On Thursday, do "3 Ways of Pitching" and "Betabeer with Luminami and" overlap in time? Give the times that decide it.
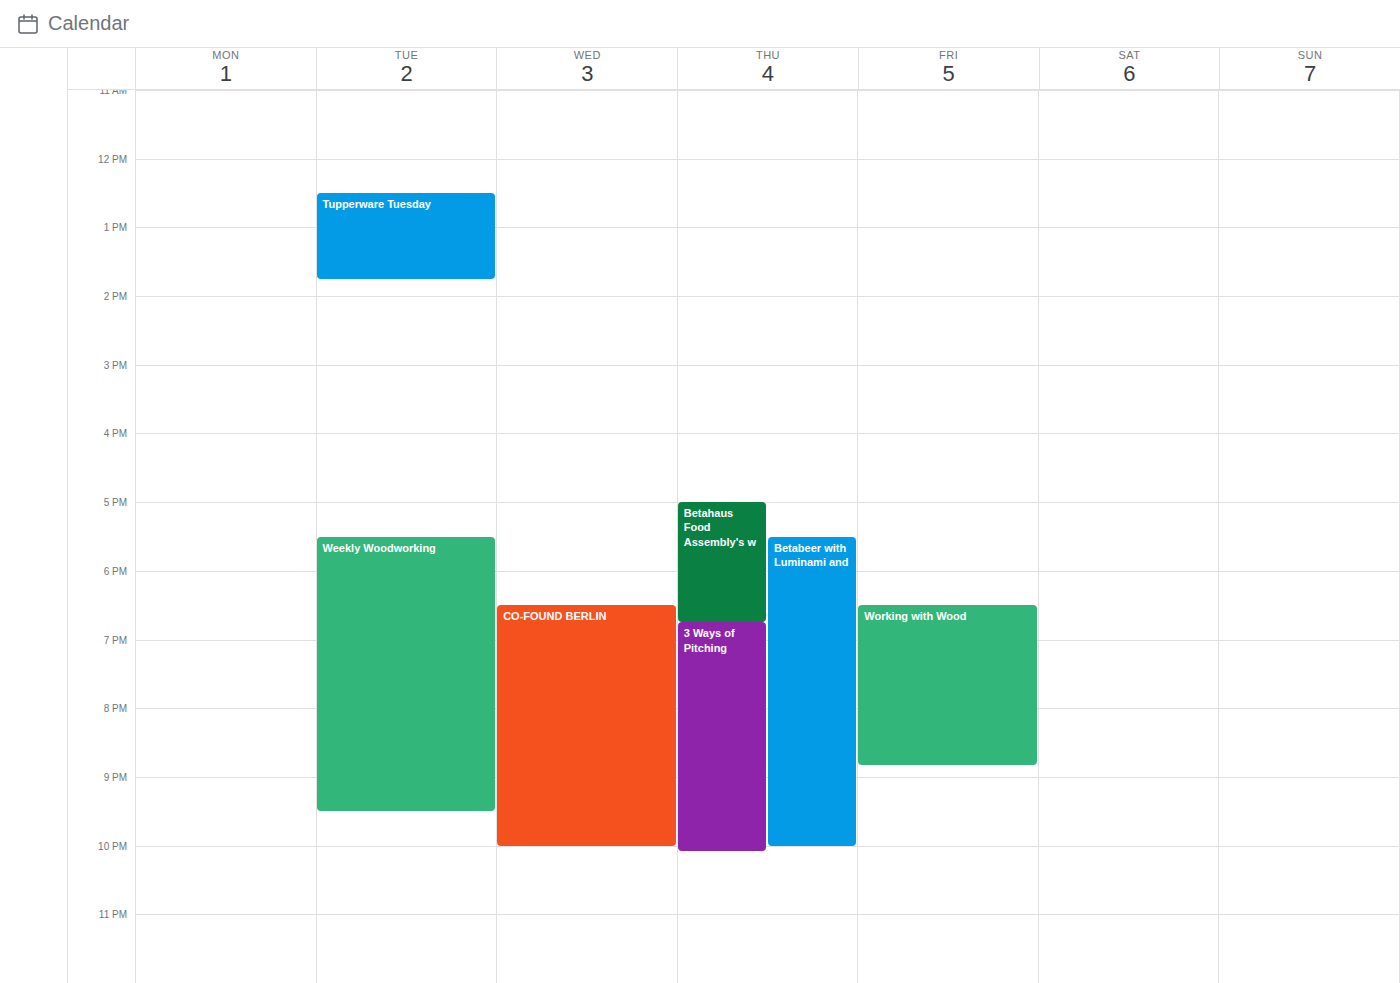
"3 Ways of Pitching" starts at 6:45 PM, before "Betabeer with Luminami and" ends at 10:00 PM -- they overlap.